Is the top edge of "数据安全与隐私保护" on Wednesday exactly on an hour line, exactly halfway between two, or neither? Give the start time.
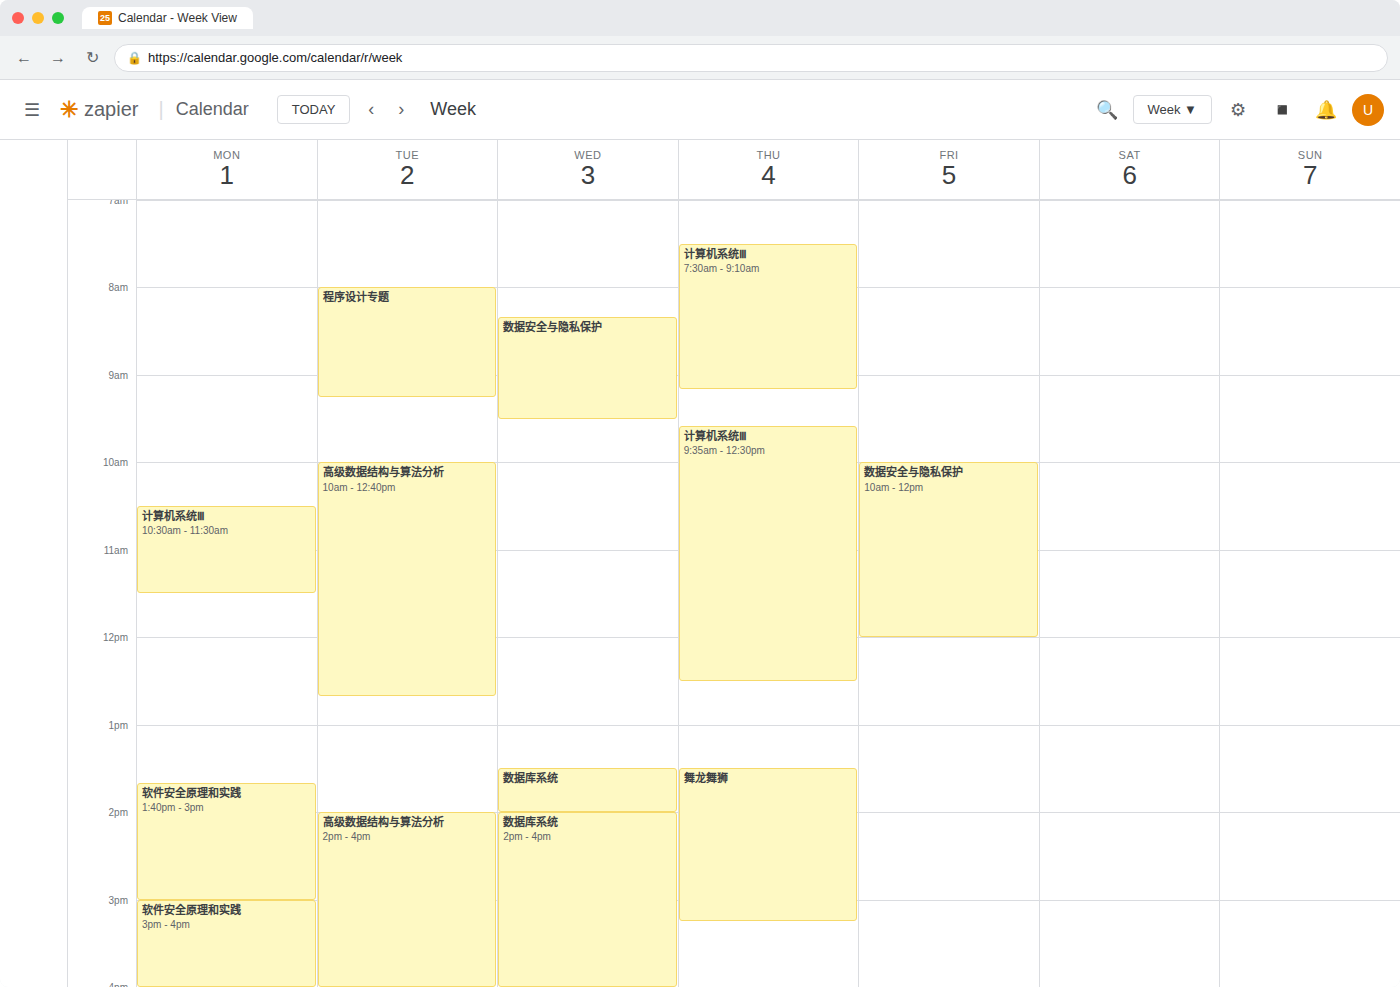
8:20 AM -- neither: 20 minutes below the 8 AM line and 40 minutes above the 9 AM line.